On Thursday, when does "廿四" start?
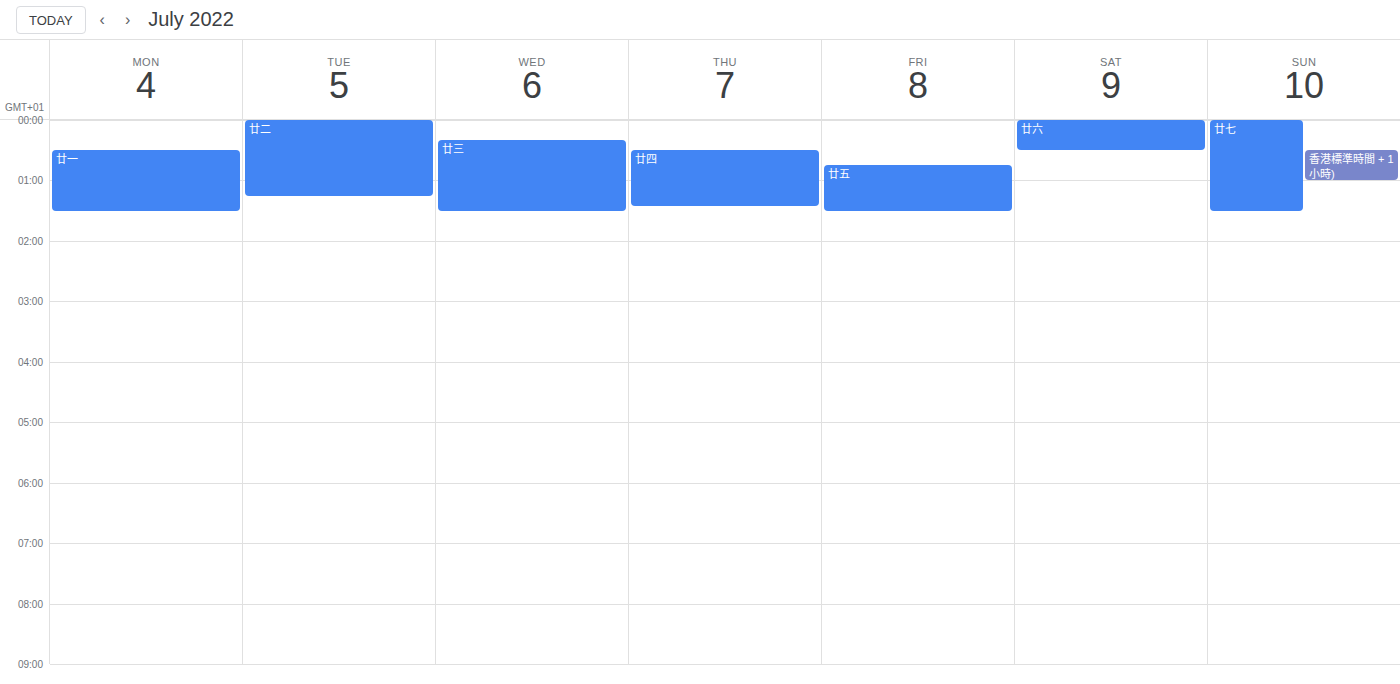
12:30 AM